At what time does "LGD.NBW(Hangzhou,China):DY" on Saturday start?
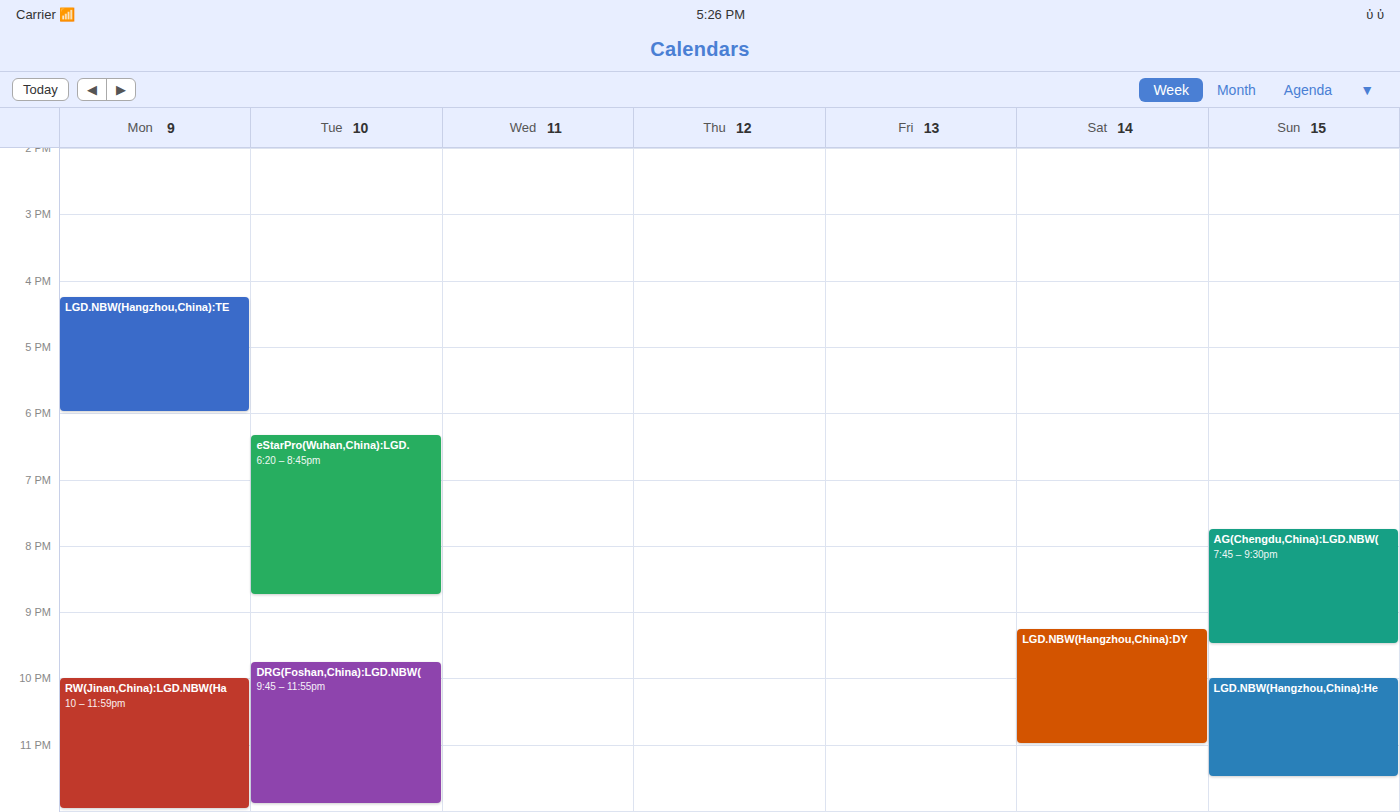
9:15 PM